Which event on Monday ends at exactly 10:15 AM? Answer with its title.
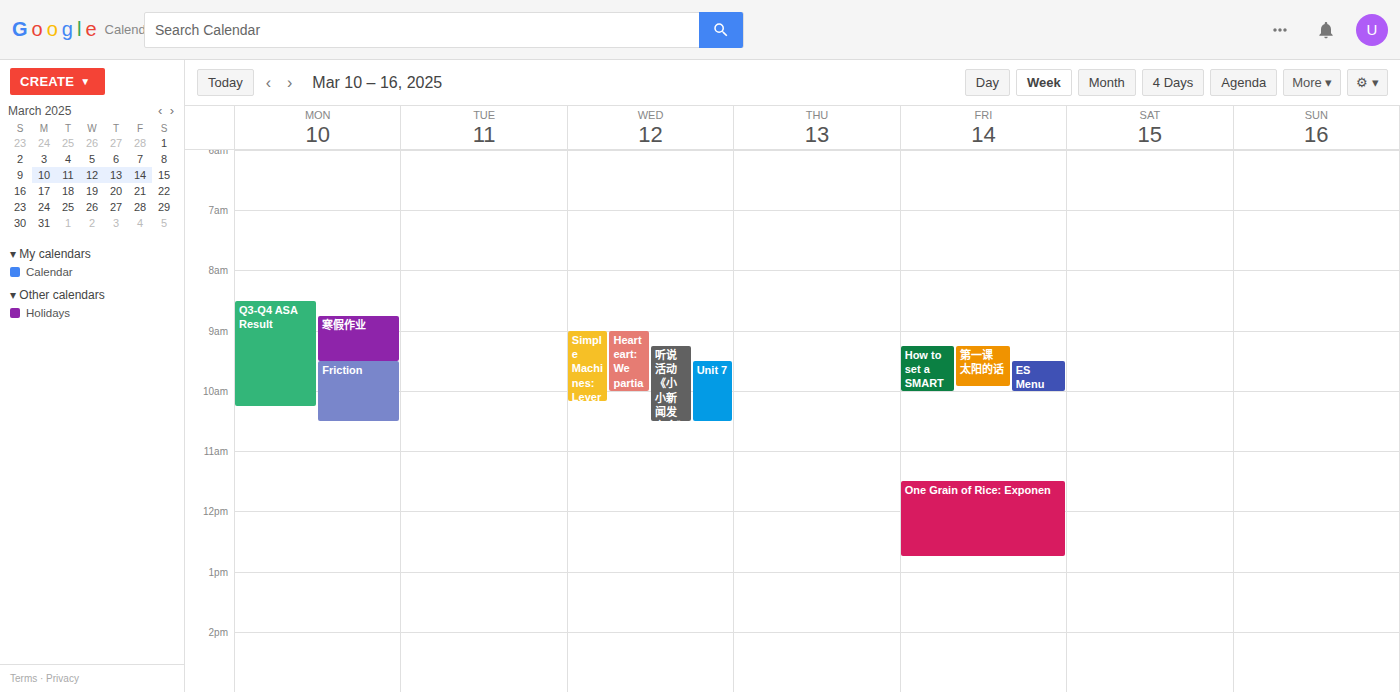
"Q3-Q4 ASA Result"